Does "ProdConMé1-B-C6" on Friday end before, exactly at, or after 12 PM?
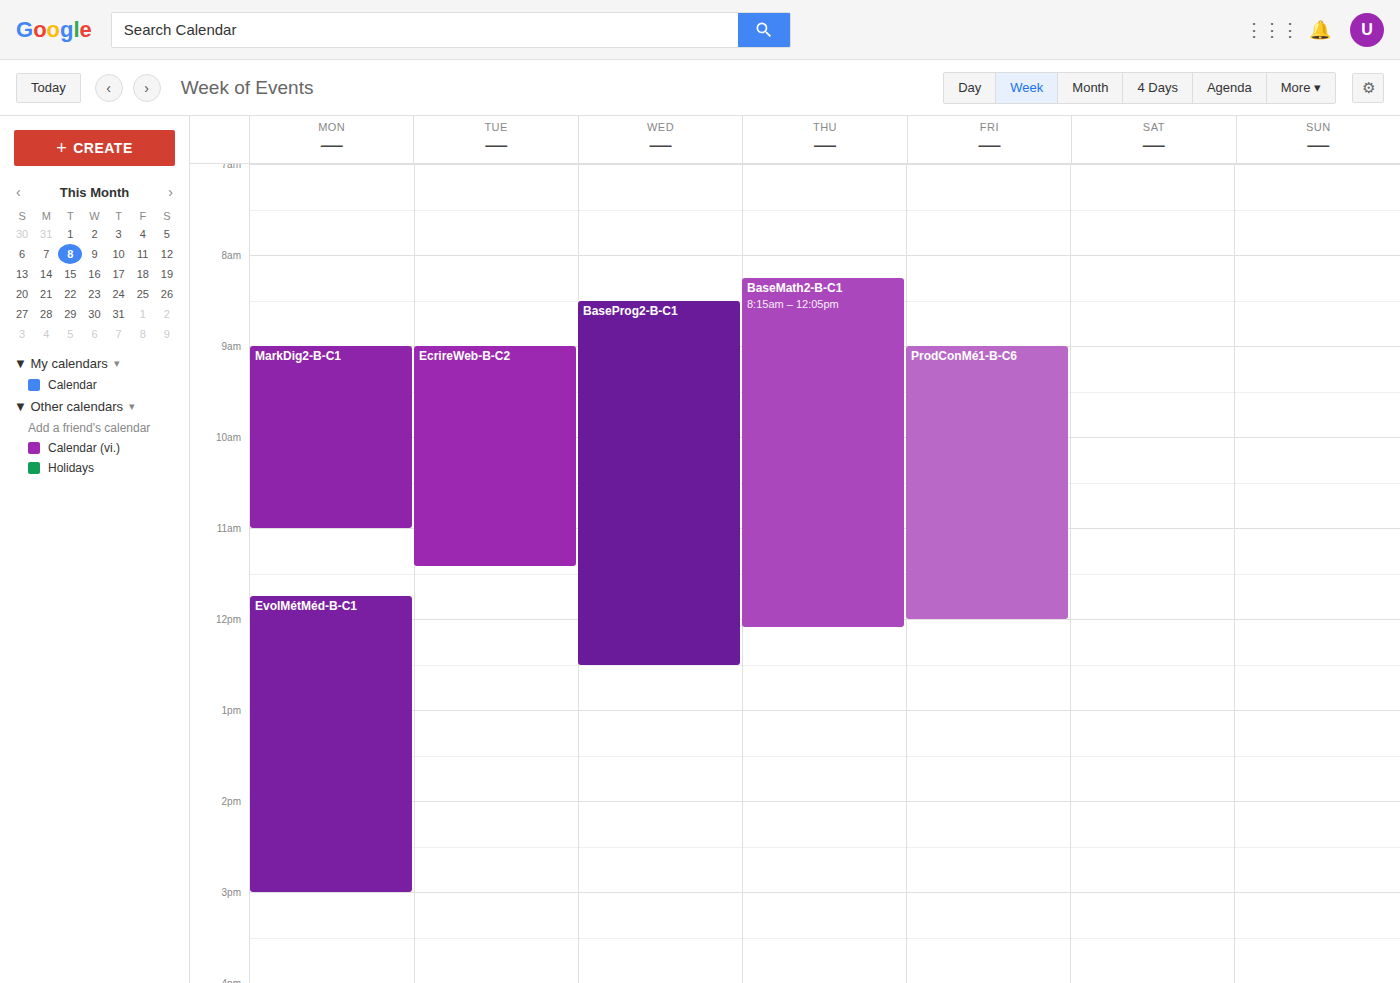
12:00 PM -- exactly at 12 PM, on the 12 PM line.